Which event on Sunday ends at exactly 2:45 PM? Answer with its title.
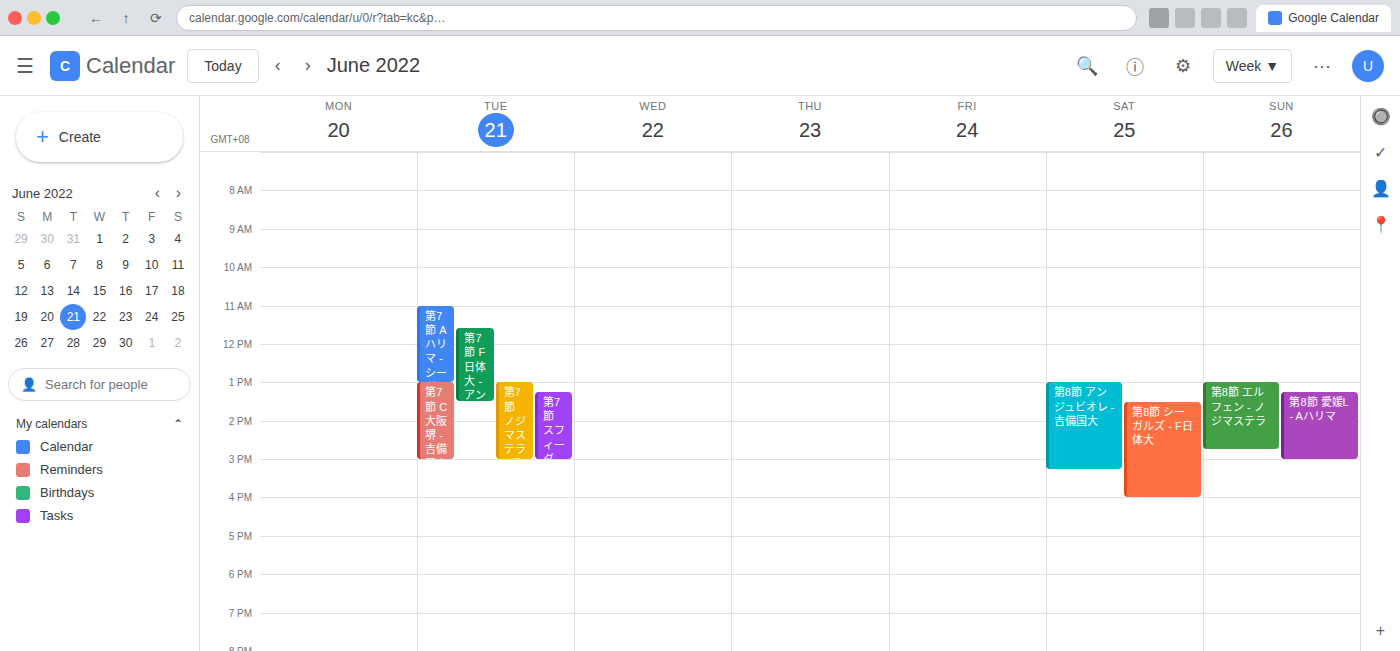
"第8節 エルフェン - ノジマステラ"